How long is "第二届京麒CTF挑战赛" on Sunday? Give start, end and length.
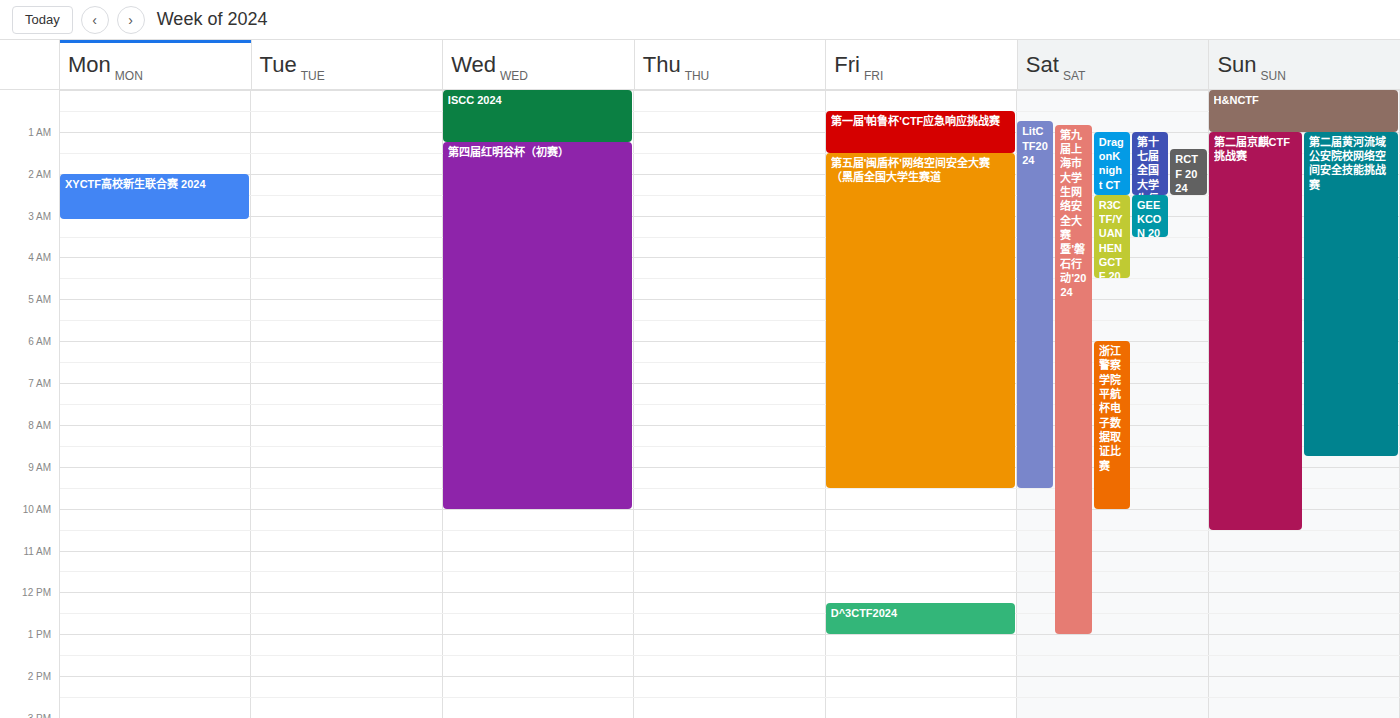
1:00 AM to 10:30 AM, 9 hours 30 minutes